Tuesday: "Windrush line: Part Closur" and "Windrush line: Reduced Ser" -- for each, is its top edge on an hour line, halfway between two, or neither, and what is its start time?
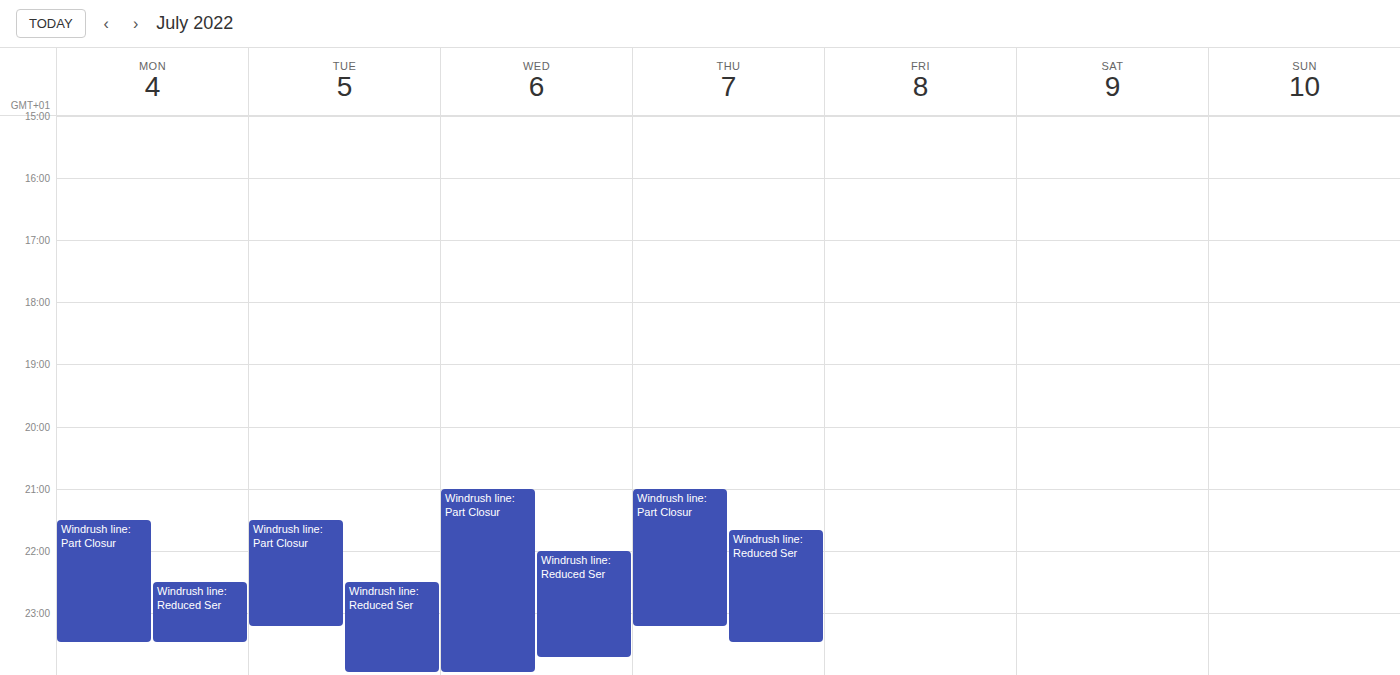
"Windrush line: Part Closur": 9:30 PM, halfway between the 9 PM and 10 PM lines. "Windrush line: Reduced Ser": 10:30 PM, halfway between the 10 PM and 11 PM lines.